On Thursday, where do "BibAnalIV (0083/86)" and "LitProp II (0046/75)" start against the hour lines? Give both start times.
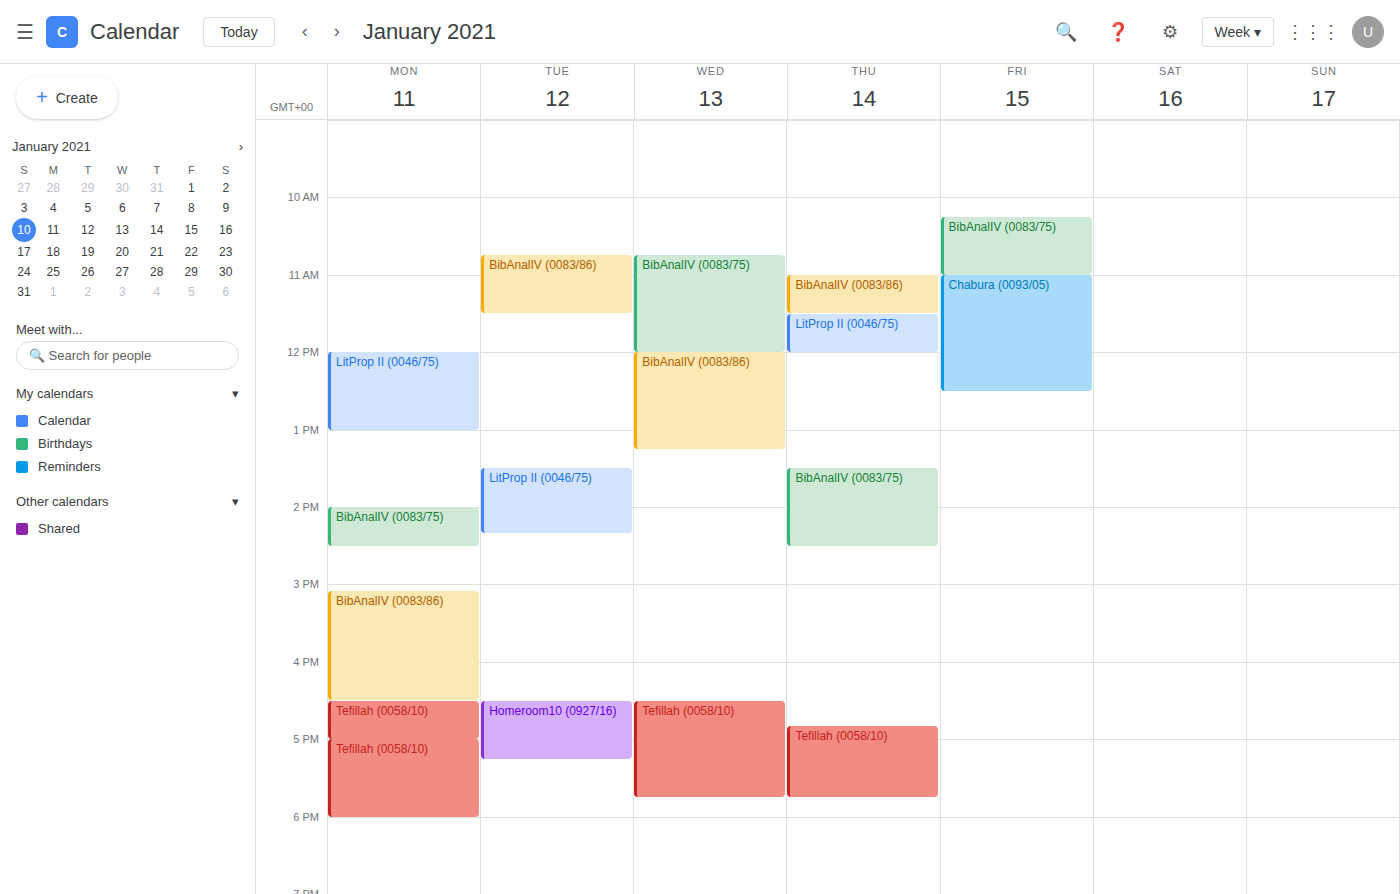
"BibAnalIV (0083/86)": 11:00, exactly on the 11:00 line. "LitProp II (0046/75)": 11:30, halfway between the 11:00 and 12:00 lines.